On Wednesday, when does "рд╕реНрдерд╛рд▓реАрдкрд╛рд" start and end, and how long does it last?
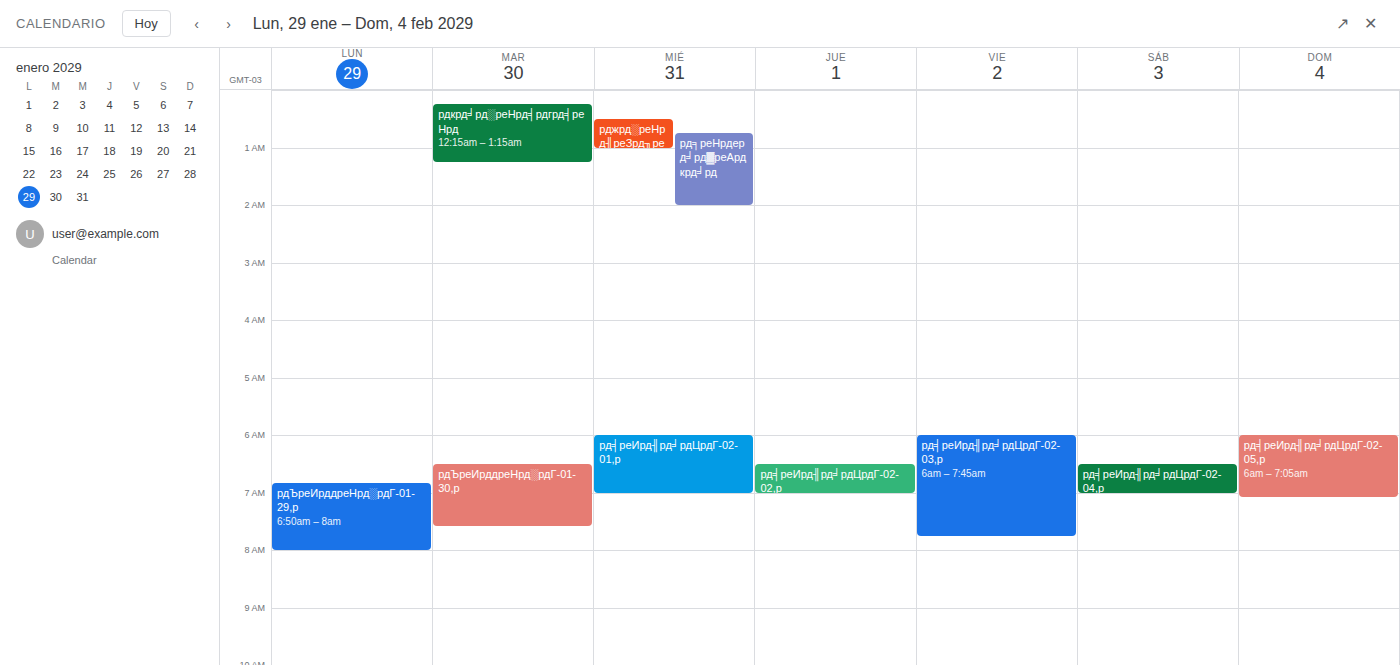
00:45 to 02:00, 1 hour 15 minutes